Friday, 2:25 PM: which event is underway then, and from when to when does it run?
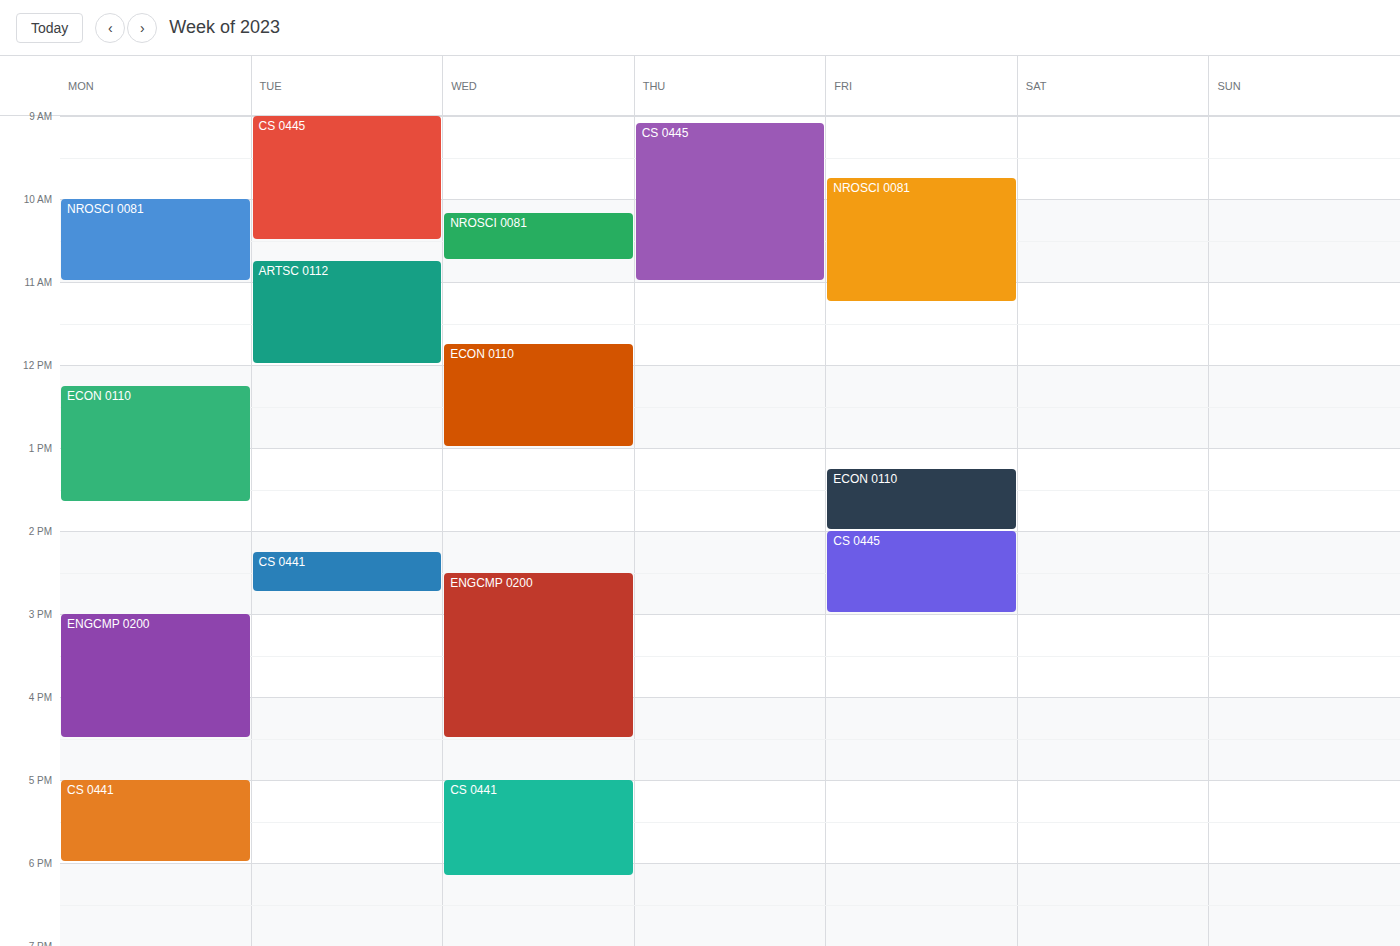
"CS 0445", 2:00 PM to 3:00 PM